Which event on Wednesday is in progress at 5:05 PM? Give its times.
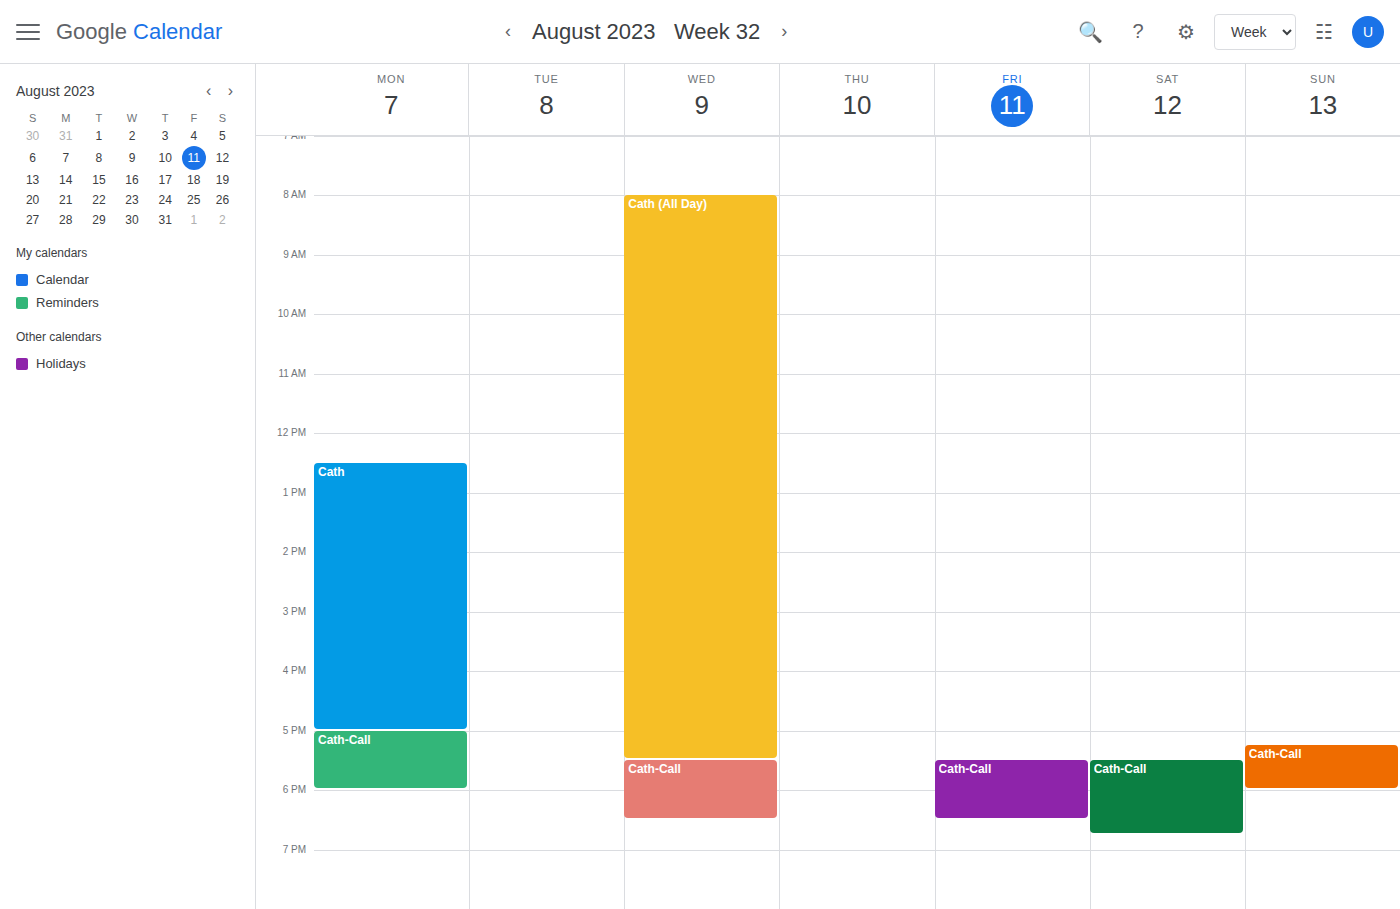
"Cath (All Day)", 8:00 AM to 5:30 PM